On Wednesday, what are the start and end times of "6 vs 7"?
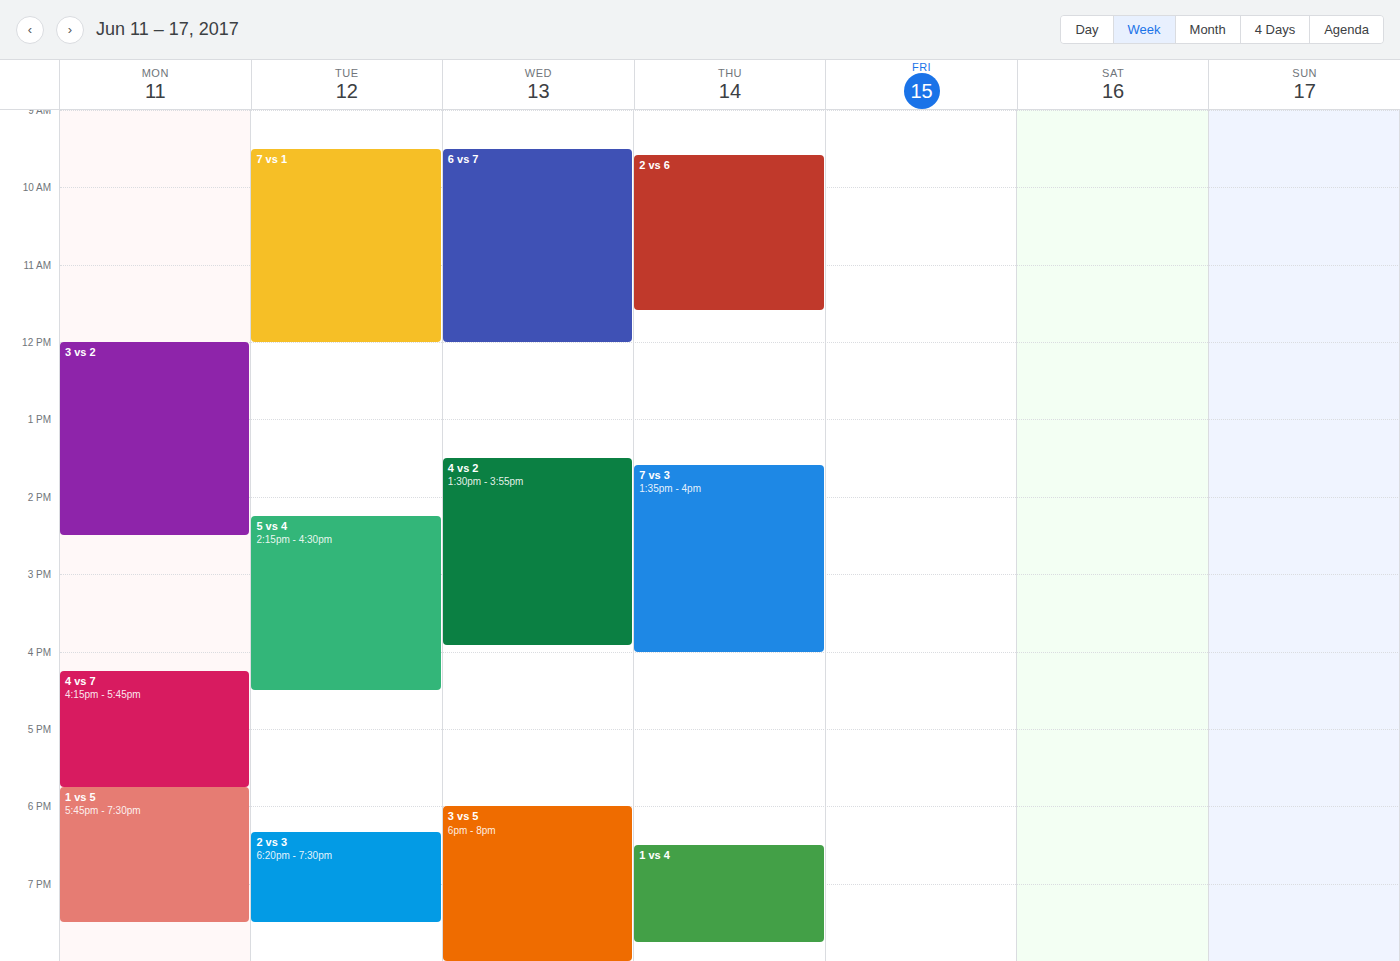
9:30 AM to 12:00 PM